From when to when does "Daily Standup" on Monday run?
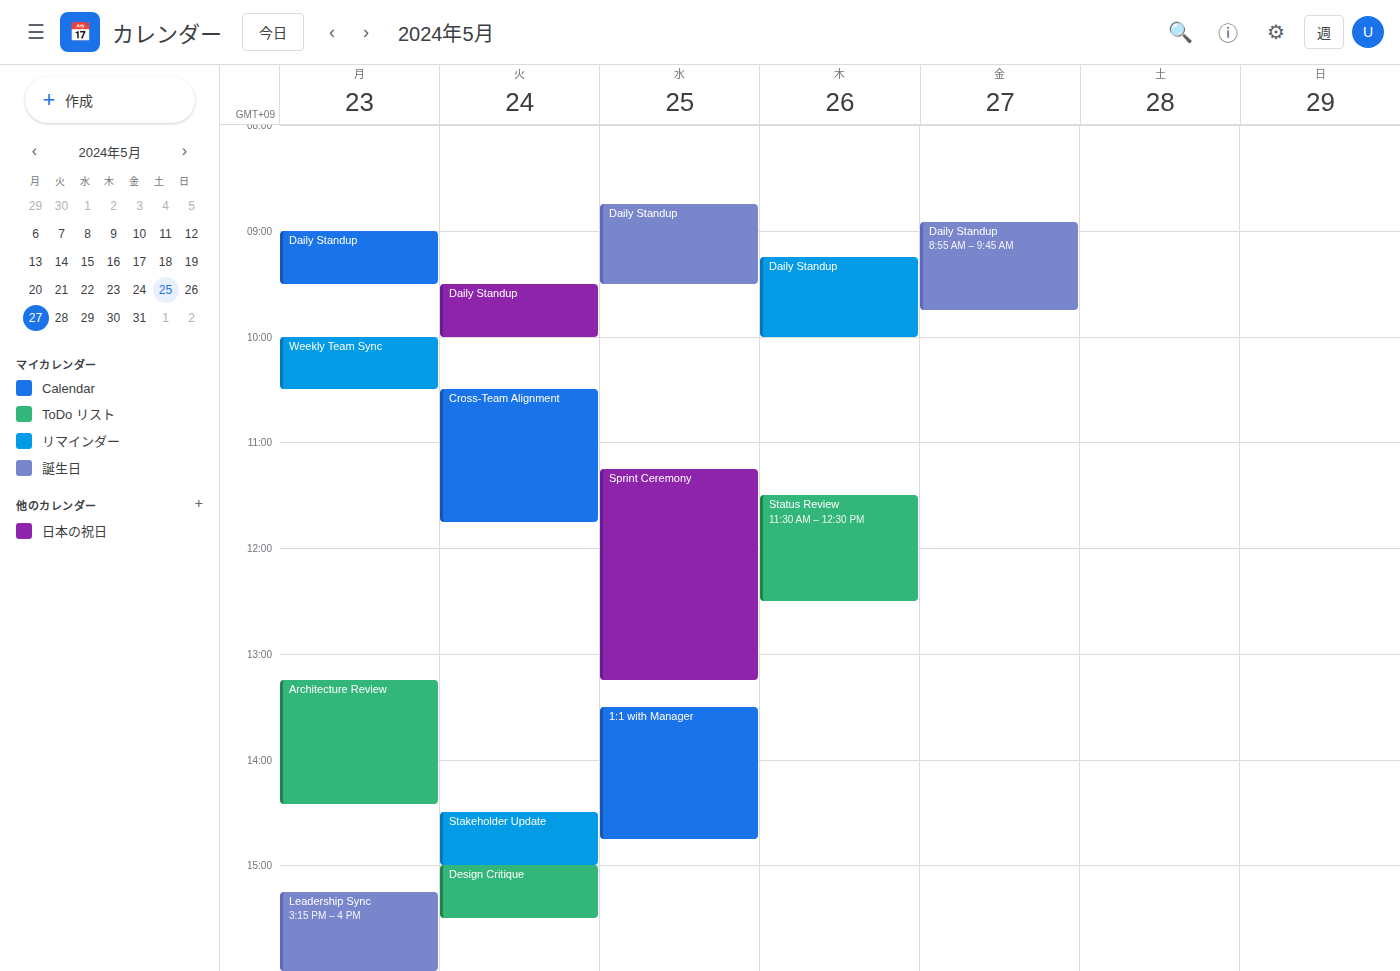
09:00 to 09:30